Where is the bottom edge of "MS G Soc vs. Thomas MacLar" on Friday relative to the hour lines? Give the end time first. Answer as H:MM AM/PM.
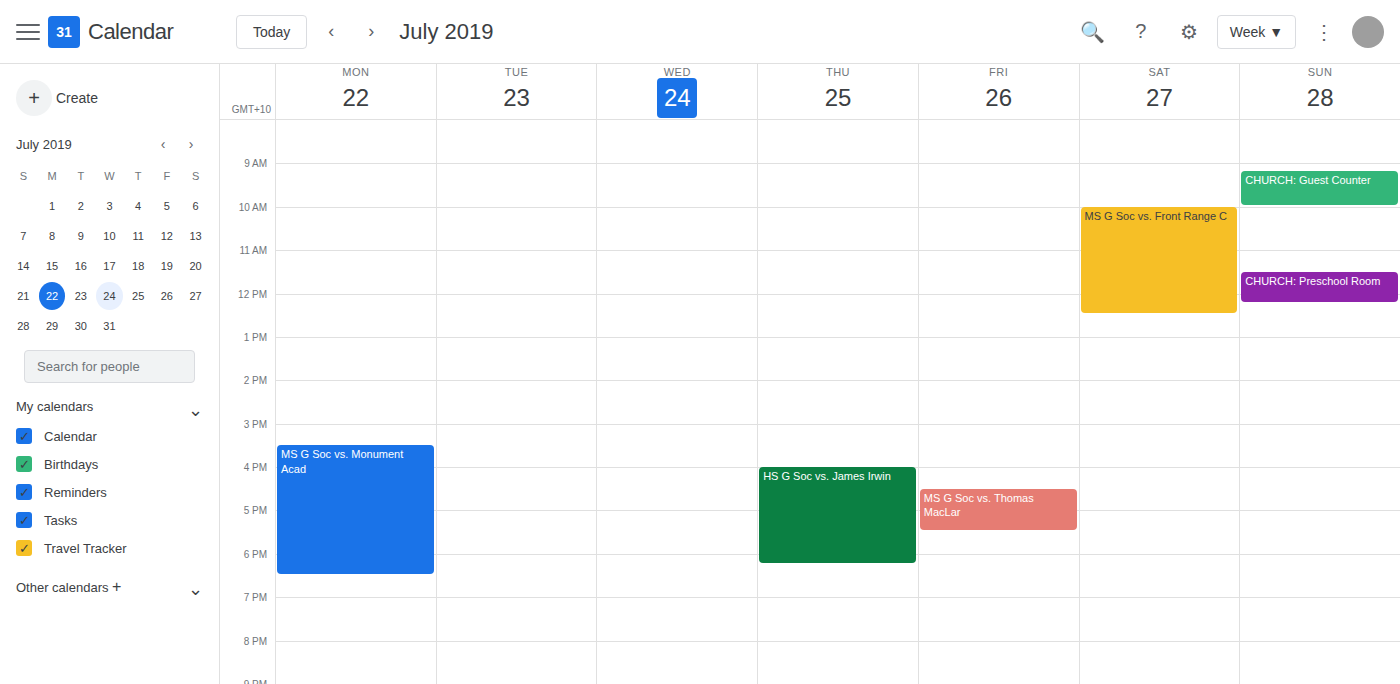
5:30 PM -- halfway between the 5 PM and 6 PM lines.